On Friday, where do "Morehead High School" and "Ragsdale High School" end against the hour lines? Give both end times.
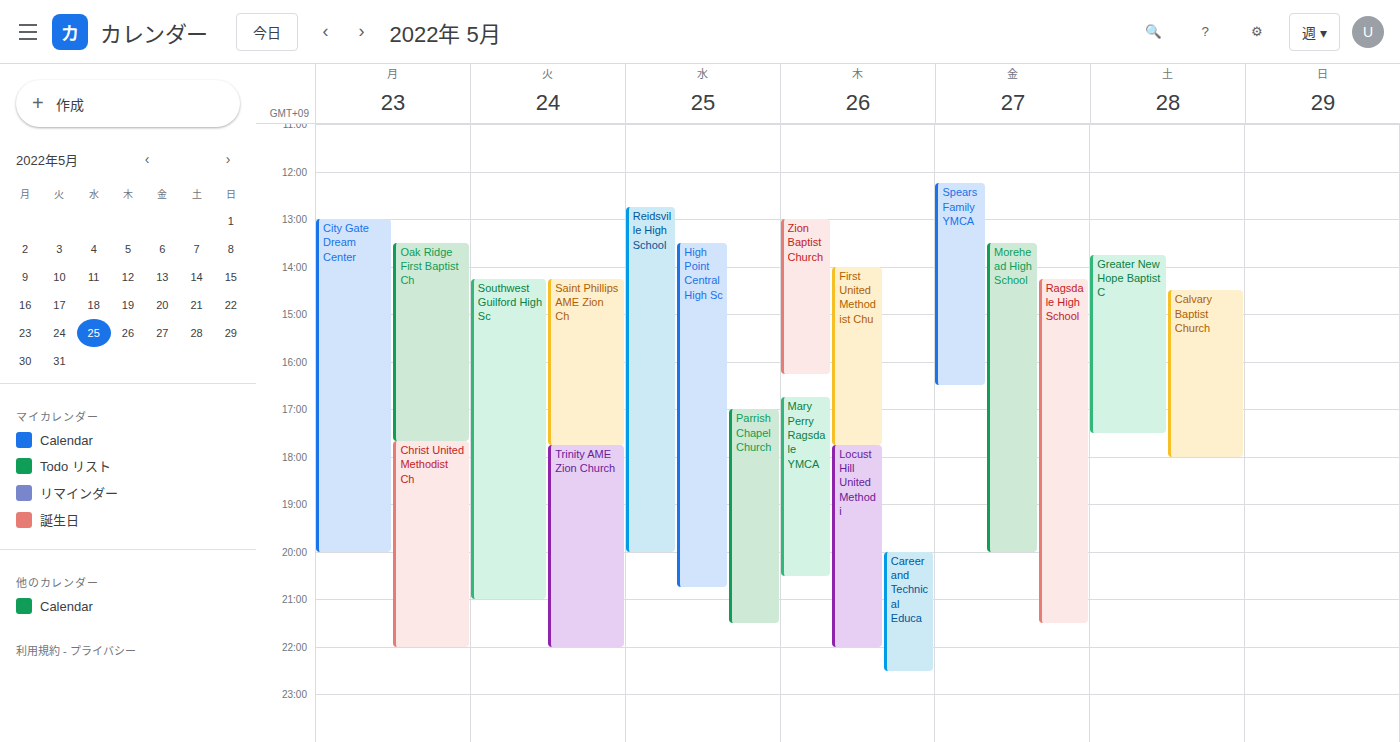
"Morehead High School": 8:00 PM, exactly on the 8 PM line. "Ragsdale High School": 9:30 PM, halfway between the 9 PM and 10 PM lines.